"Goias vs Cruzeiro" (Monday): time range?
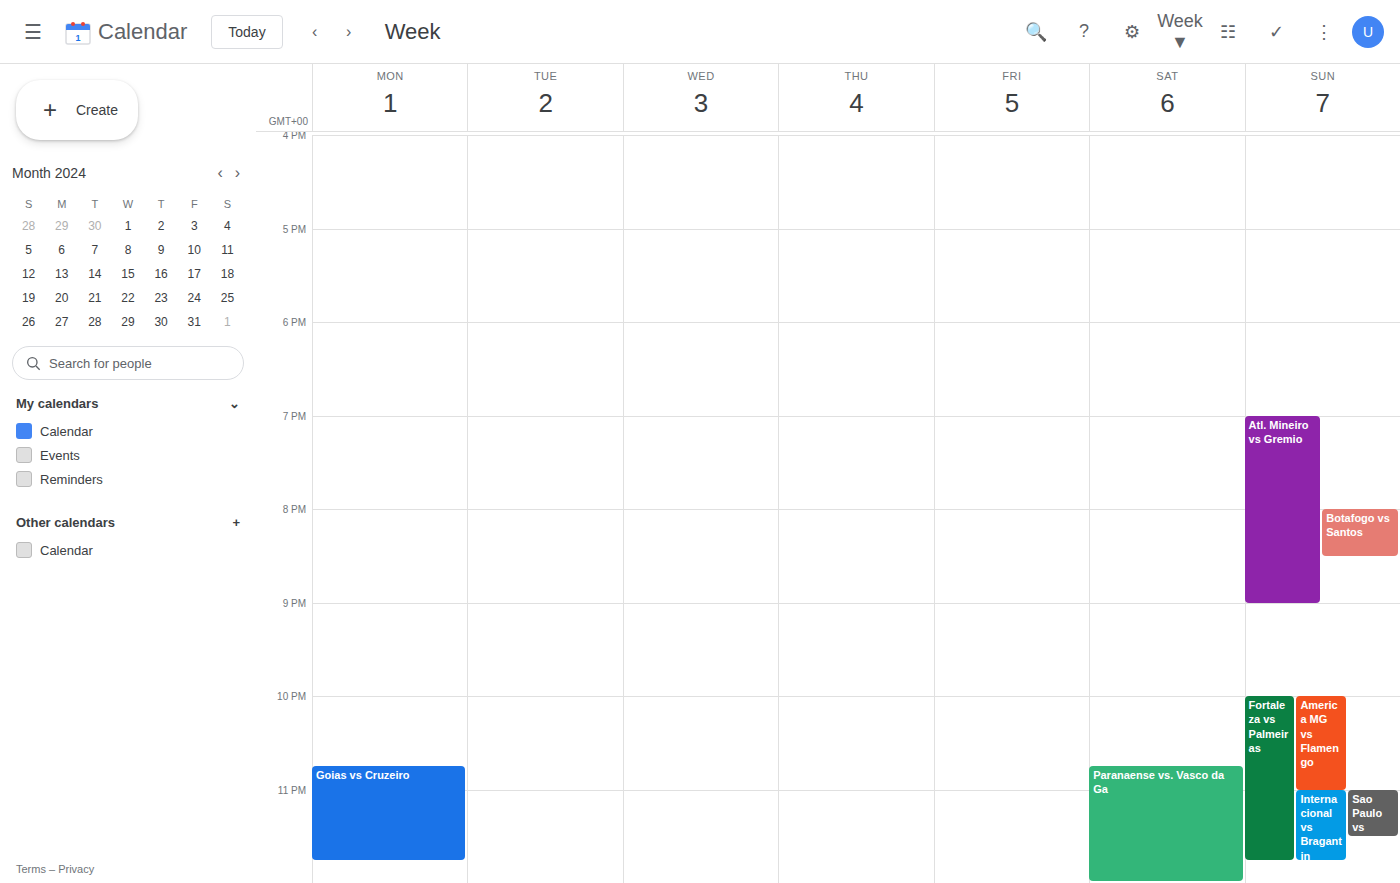
10:45 PM to 11:45 PM